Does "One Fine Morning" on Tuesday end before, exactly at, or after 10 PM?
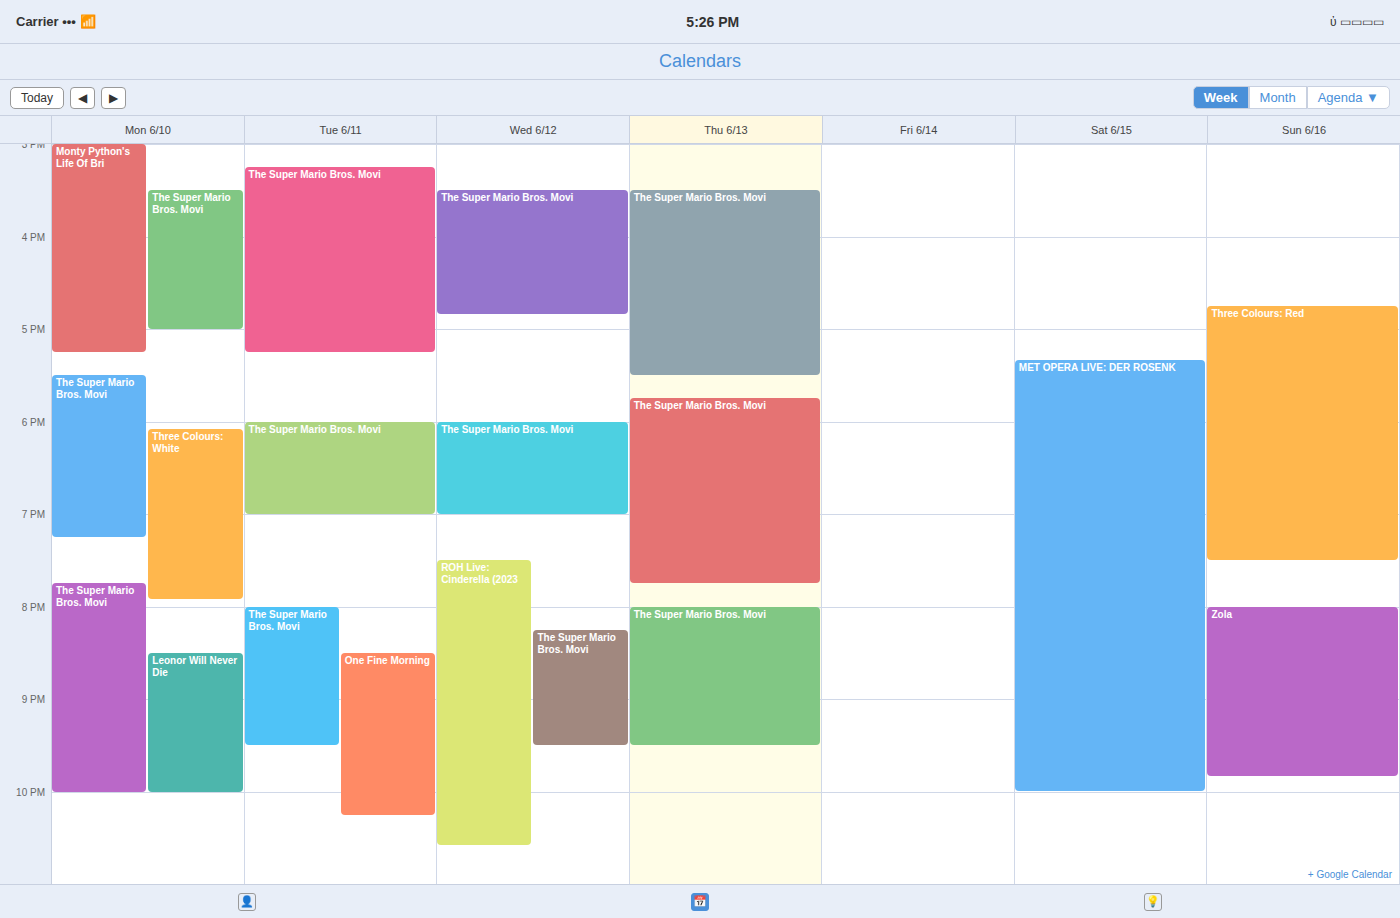
10:15 PM -- after 10 PM, 15 minutes below the 10 PM line.